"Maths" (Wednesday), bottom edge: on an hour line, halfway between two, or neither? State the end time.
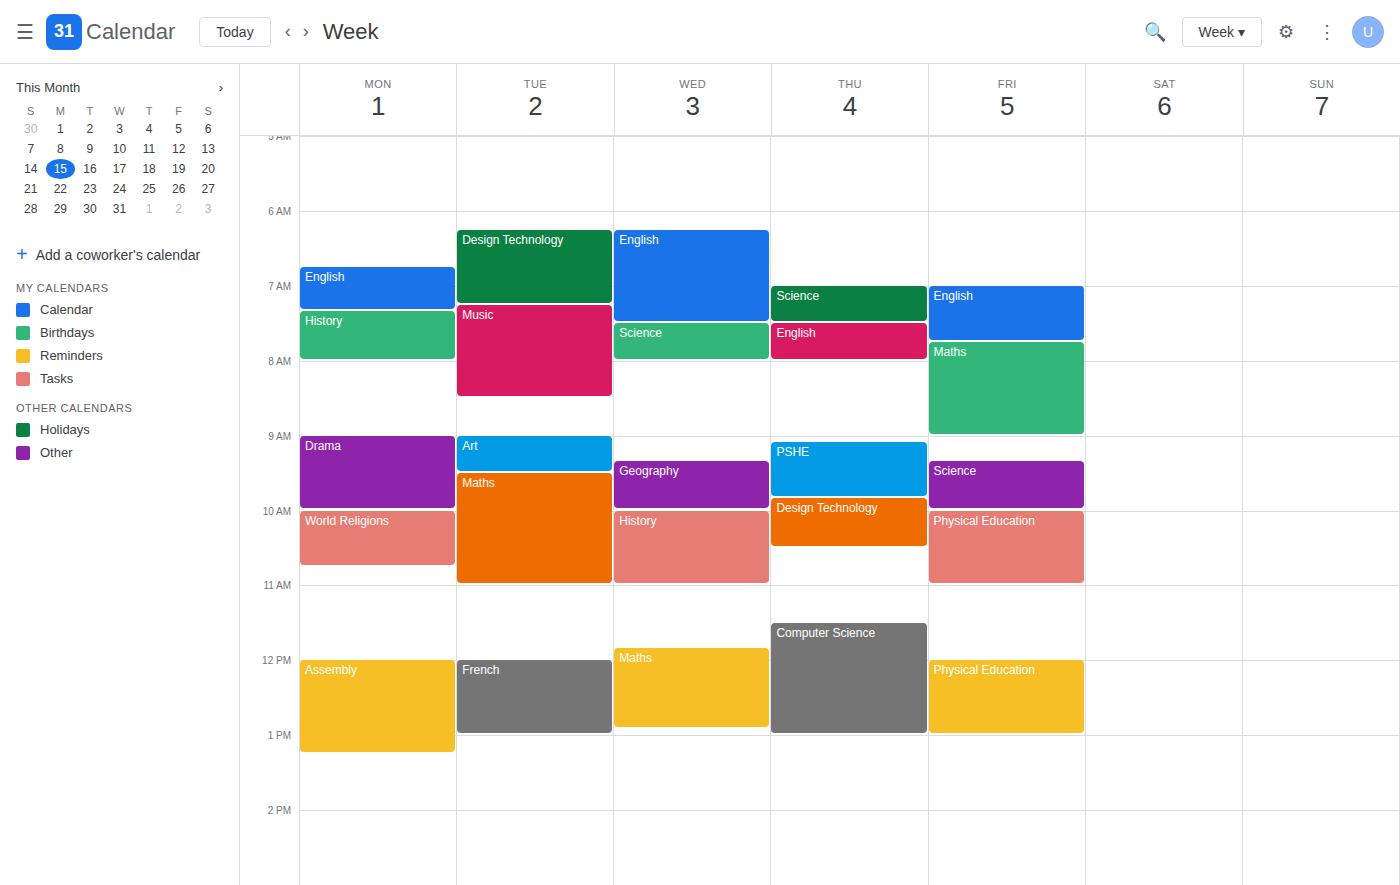
12:55 PM -- neither: 55 minutes below the 12 PM line and 5 minutes above the 1 PM line.